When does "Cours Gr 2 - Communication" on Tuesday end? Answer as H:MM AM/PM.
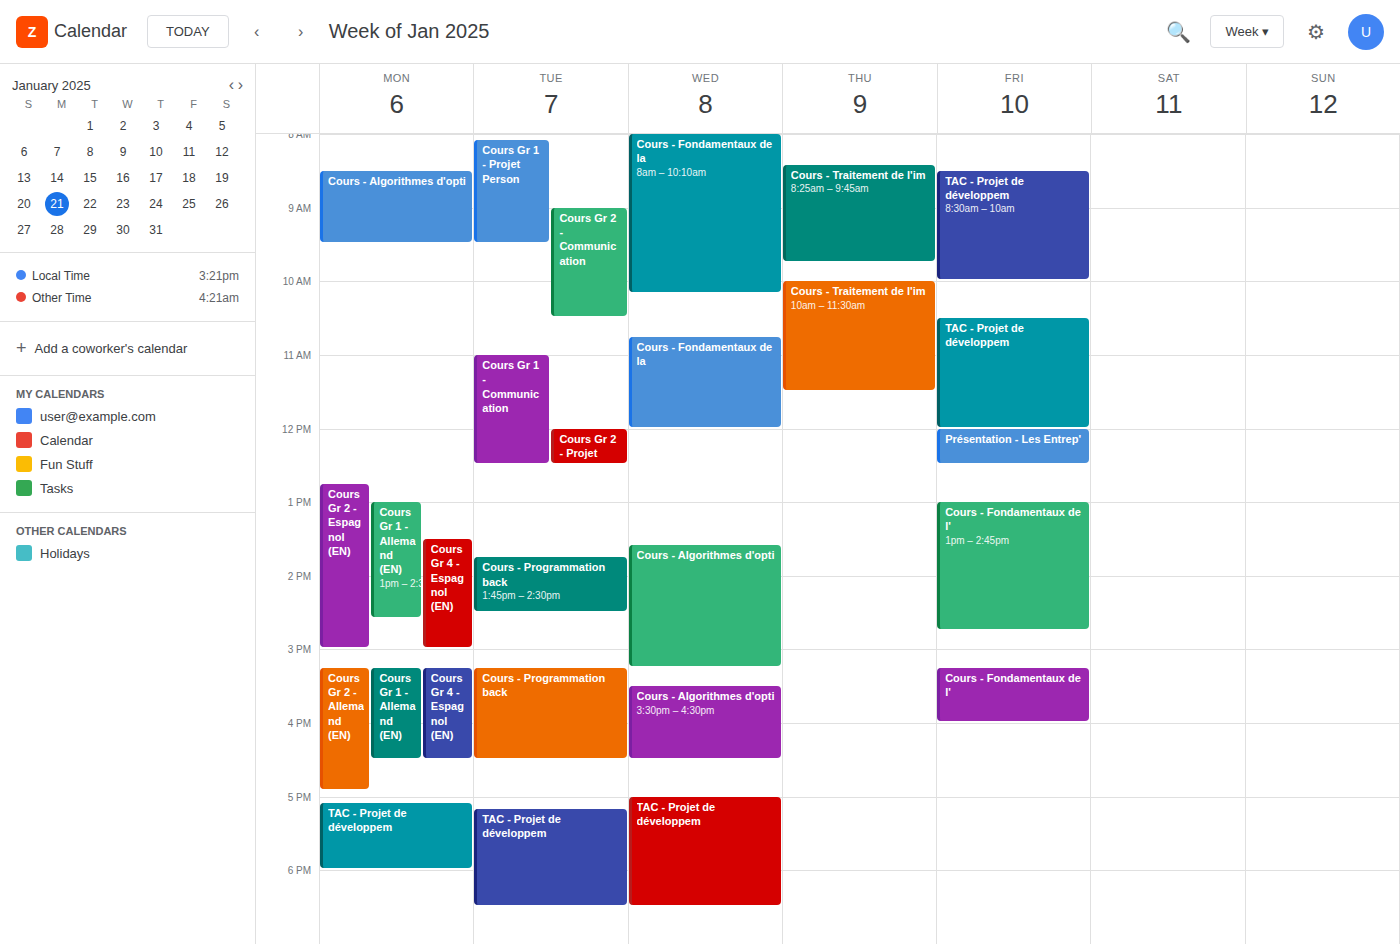
10:30 AM